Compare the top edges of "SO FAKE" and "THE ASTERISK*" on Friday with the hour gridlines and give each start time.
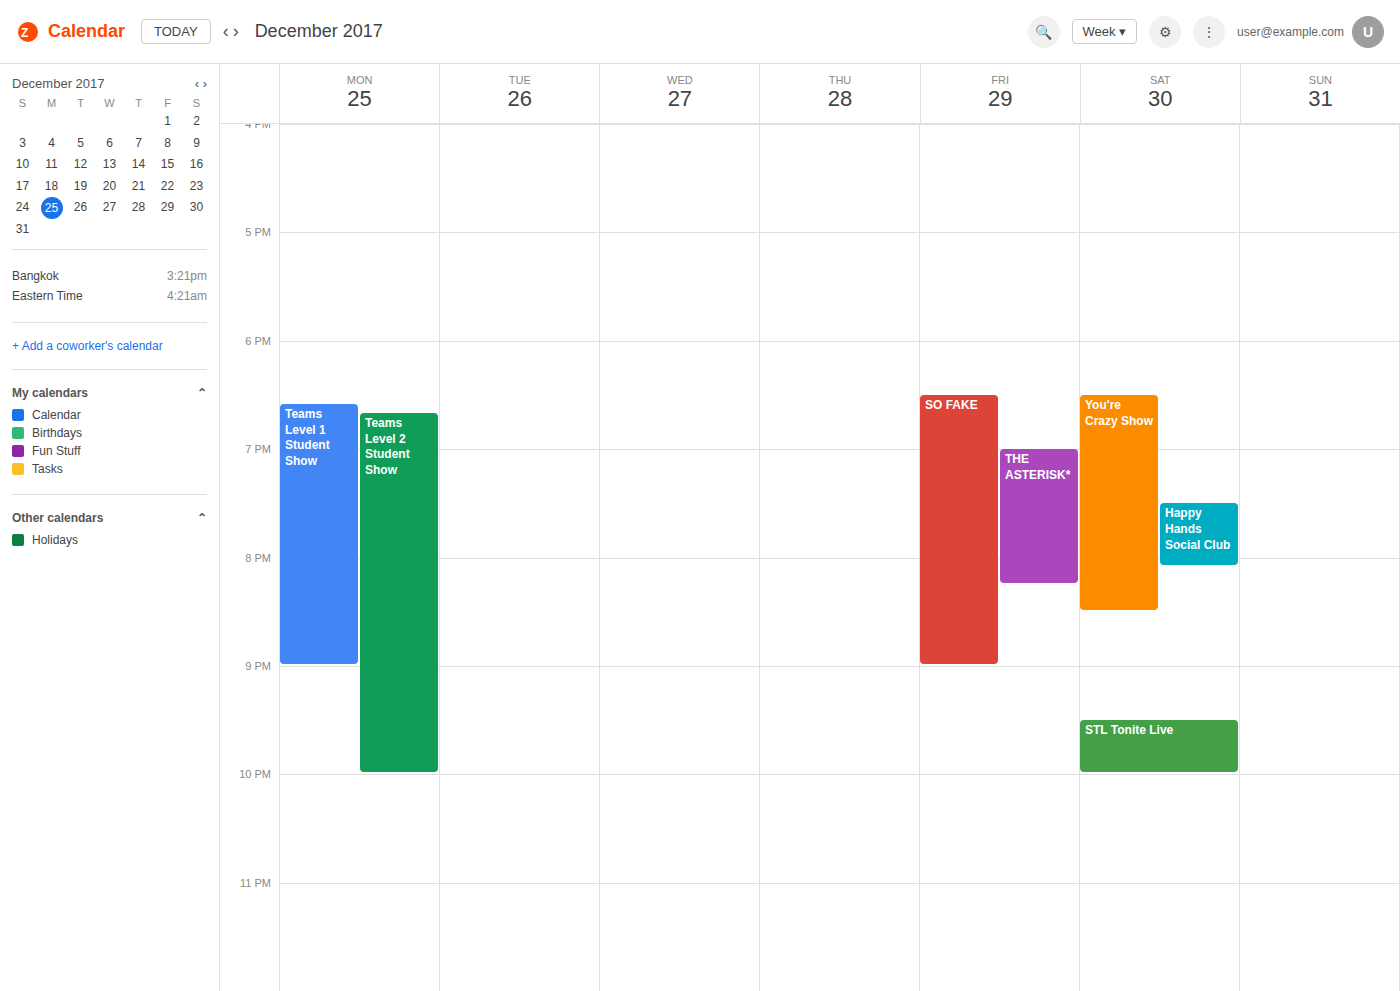
"SO FAKE": 6:30 PM, halfway between the 6 PM and 7 PM lines. "THE ASTERISK*": 7:00 PM, exactly on the 7 PM line.